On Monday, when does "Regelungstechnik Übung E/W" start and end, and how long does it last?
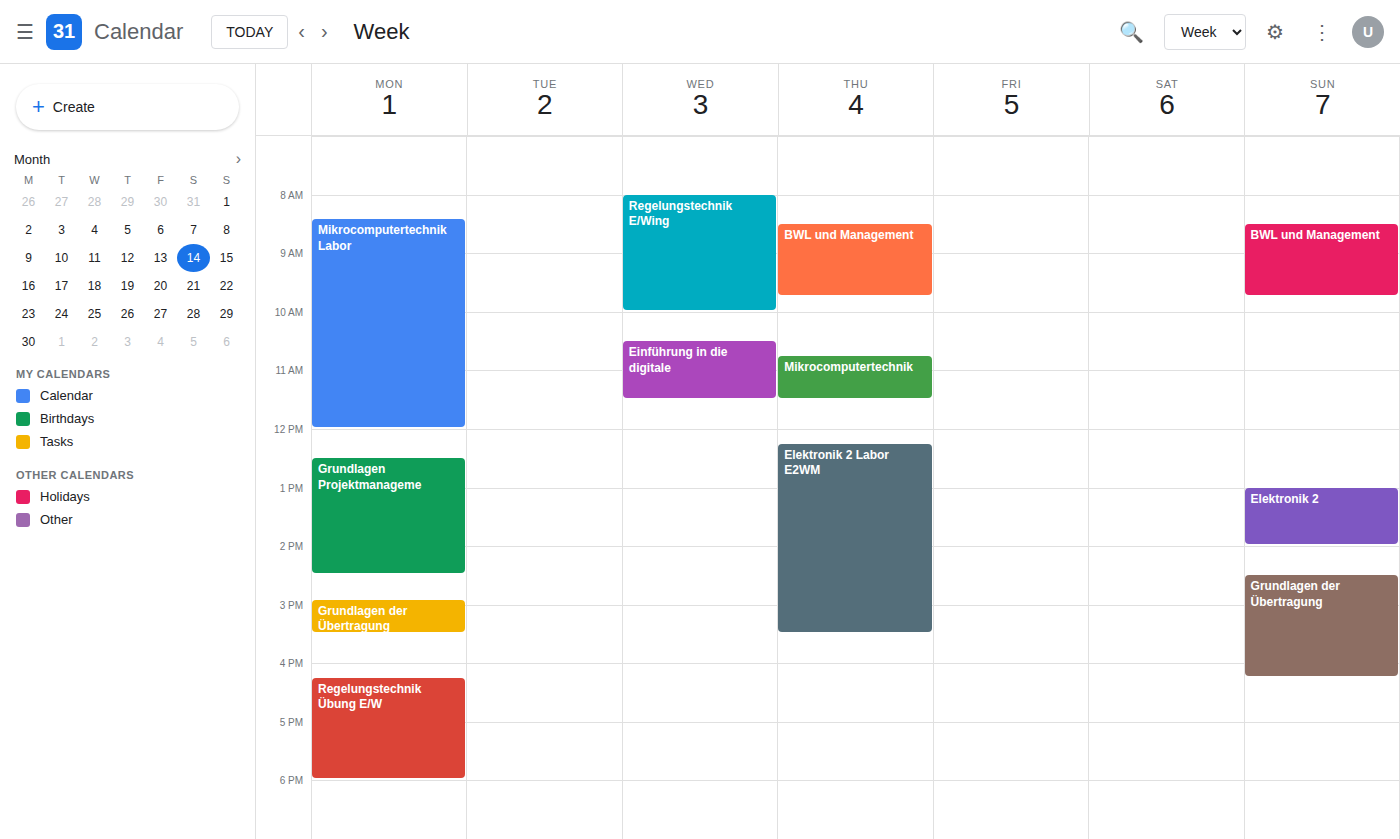
4:15 PM to 6:00 PM, 1 hour 45 minutes